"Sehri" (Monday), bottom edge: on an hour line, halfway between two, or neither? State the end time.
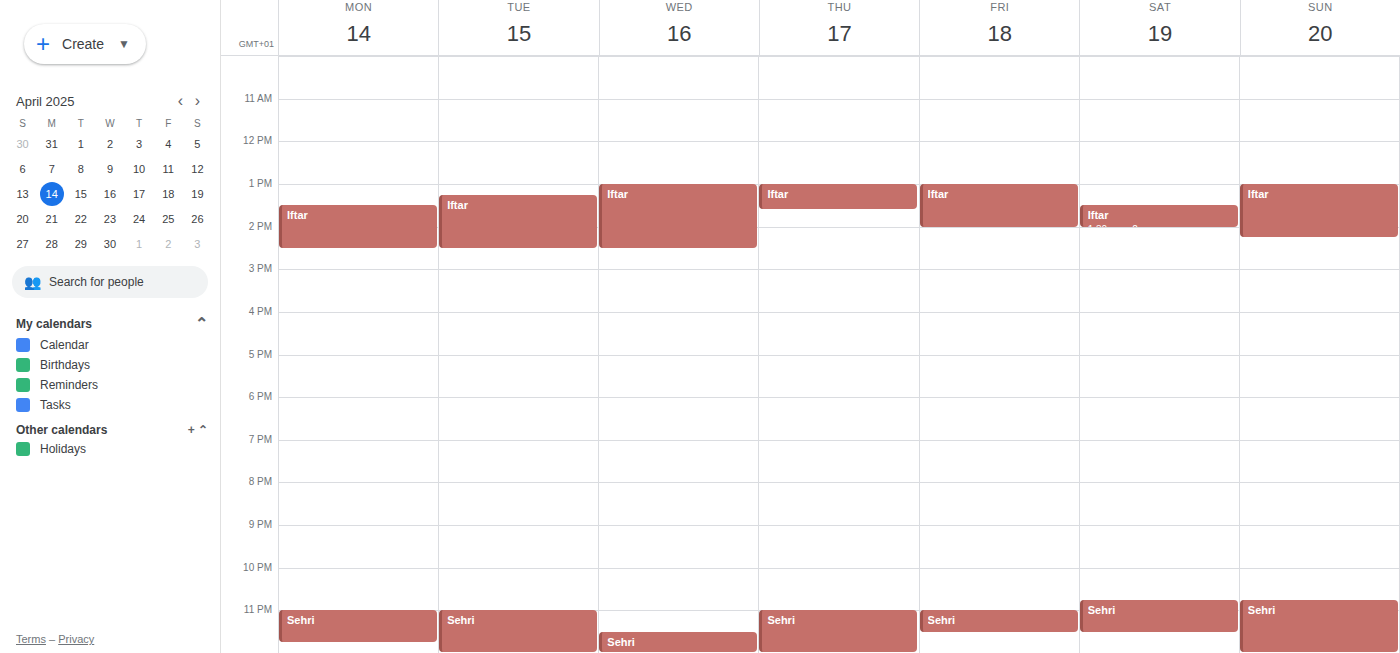
11:45 PM -- neither: three quarters of the way from the 11 PM line to the 12 AM line.